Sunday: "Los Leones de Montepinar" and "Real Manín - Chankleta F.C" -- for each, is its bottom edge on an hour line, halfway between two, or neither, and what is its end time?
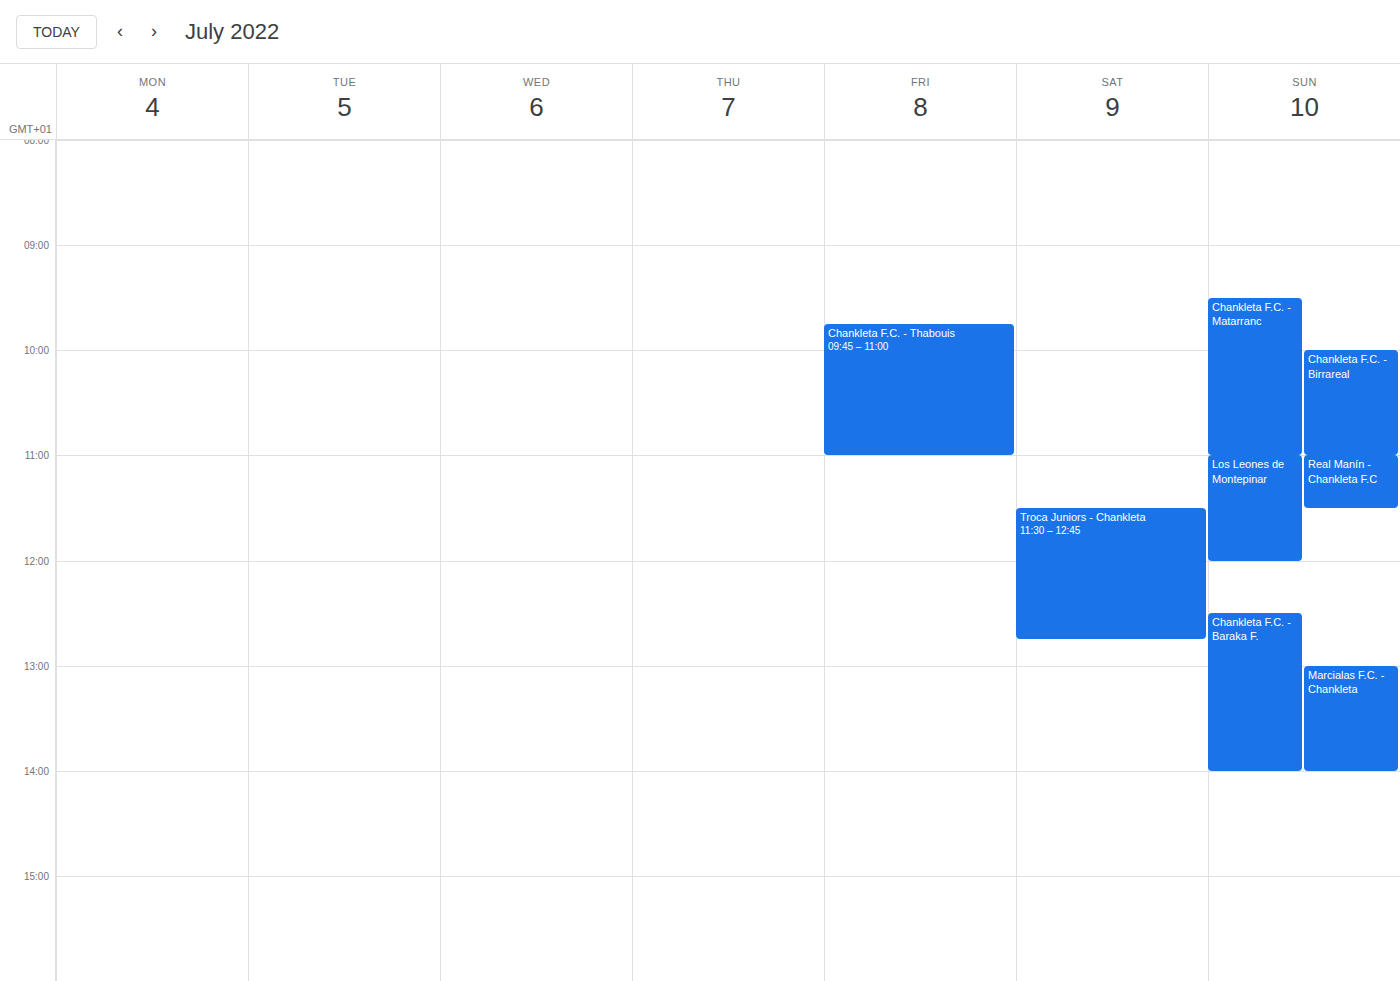
"Los Leones de Montepinar": 12:00 PM, exactly on the 12 PM line. "Real Manín - Chankleta F.C": 11:30 AM, halfway between the 11 AM and 12 PM lines.